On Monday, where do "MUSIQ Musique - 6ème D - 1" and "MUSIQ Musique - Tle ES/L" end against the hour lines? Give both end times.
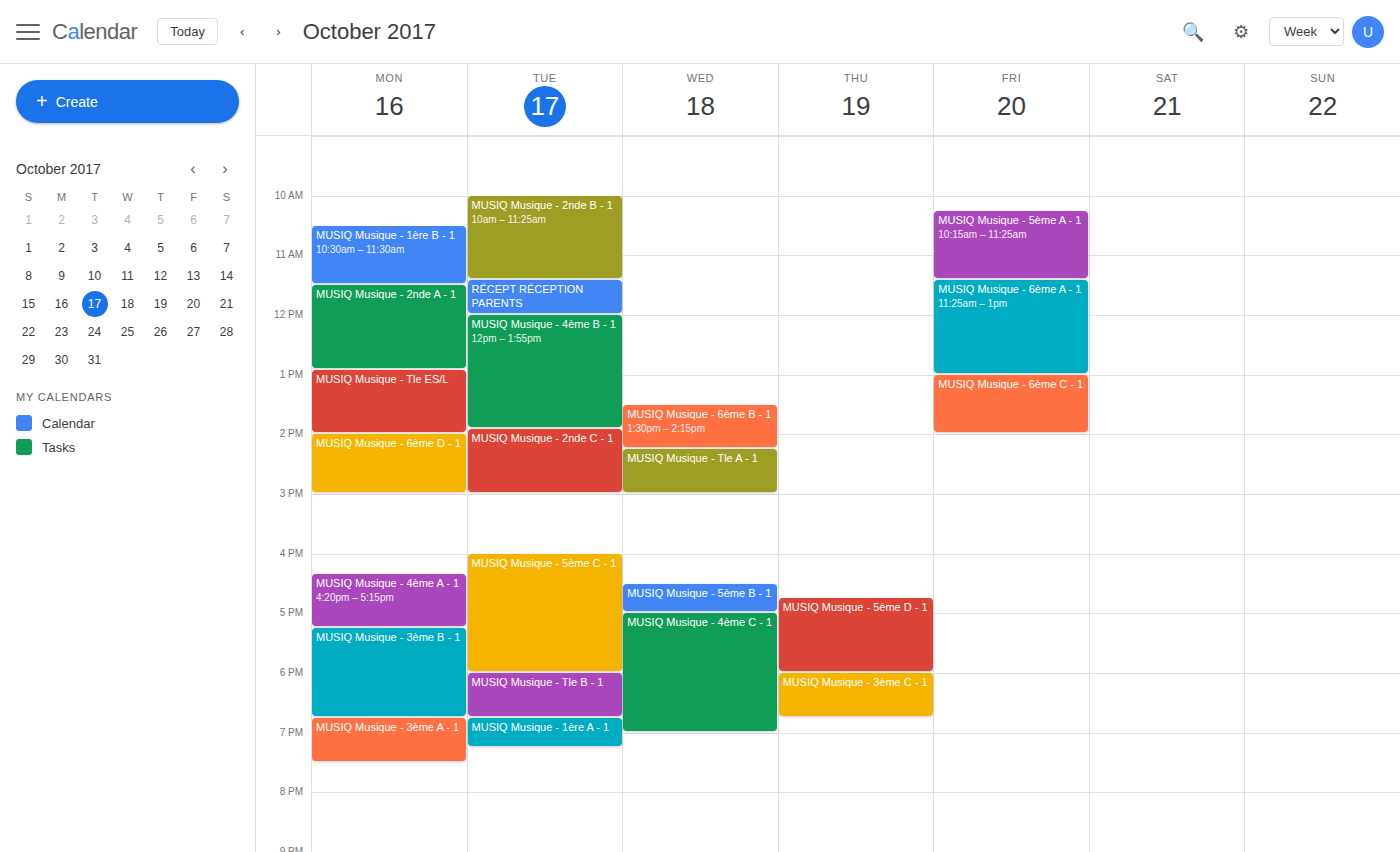
"MUSIQ Musique - 6ème D - 1": 3:00 PM, exactly on the 3 PM line. "MUSIQ Musique - Tle ES/L": 2:00 PM, exactly on the 2 PM line.